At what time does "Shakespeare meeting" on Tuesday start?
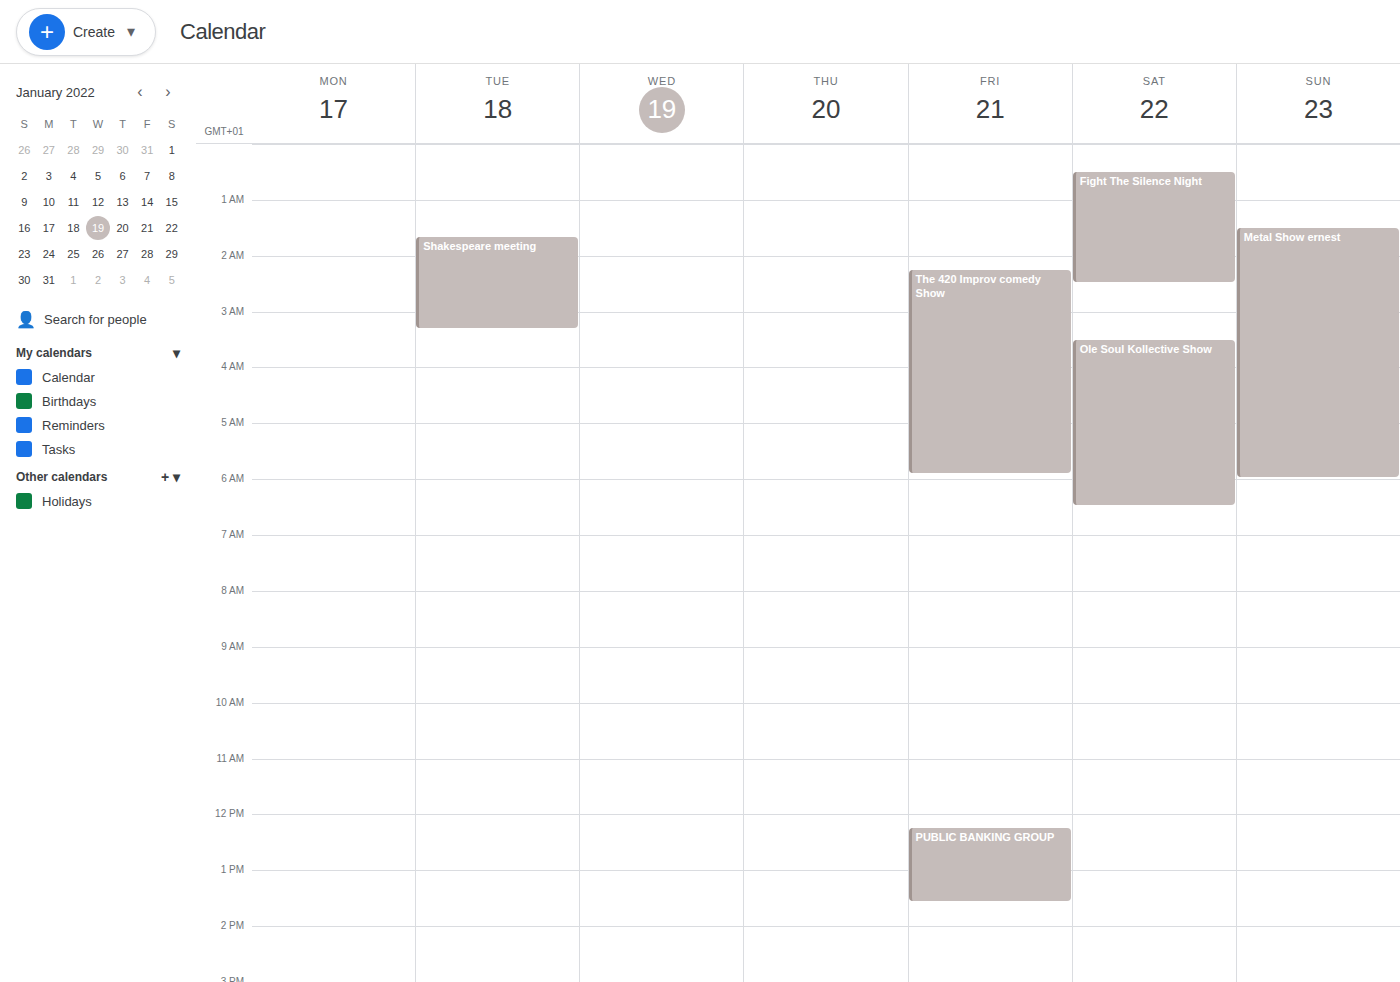
1:40 AM